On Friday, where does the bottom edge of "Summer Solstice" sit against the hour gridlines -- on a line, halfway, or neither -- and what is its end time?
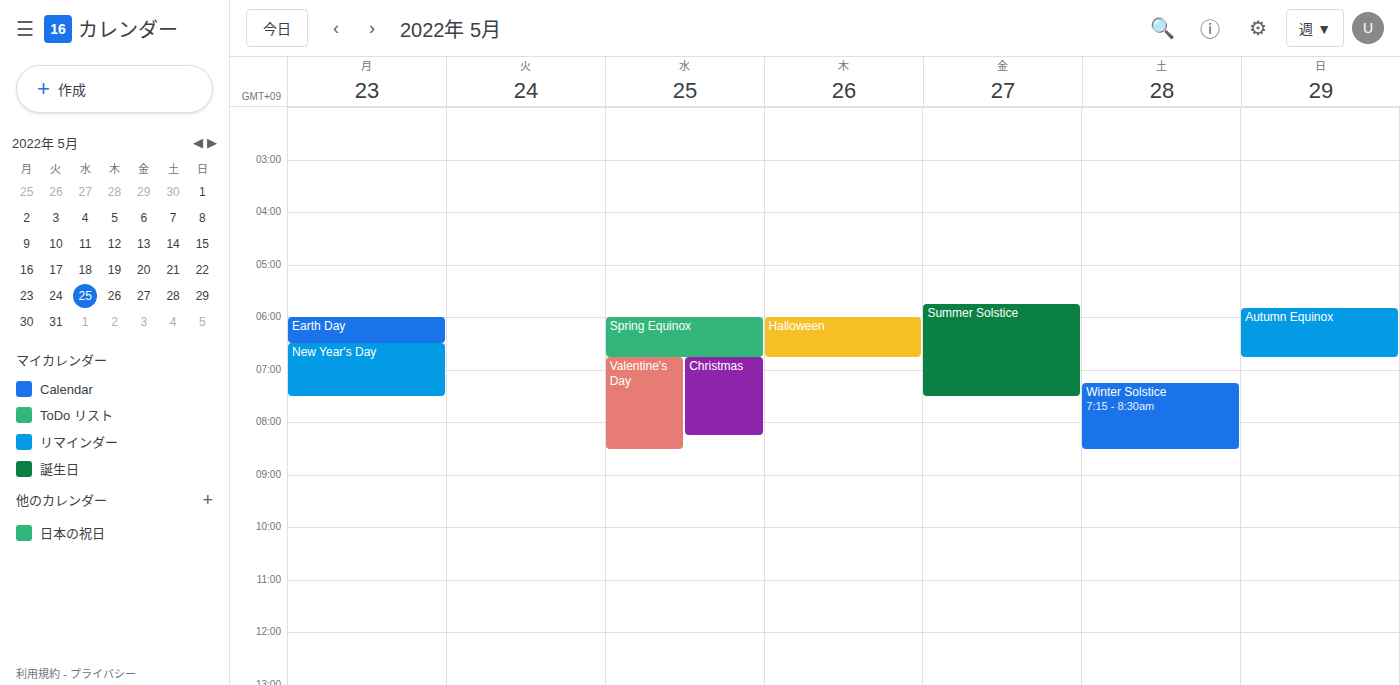
7:30 AM -- halfway between the 7 AM and 8 AM lines.